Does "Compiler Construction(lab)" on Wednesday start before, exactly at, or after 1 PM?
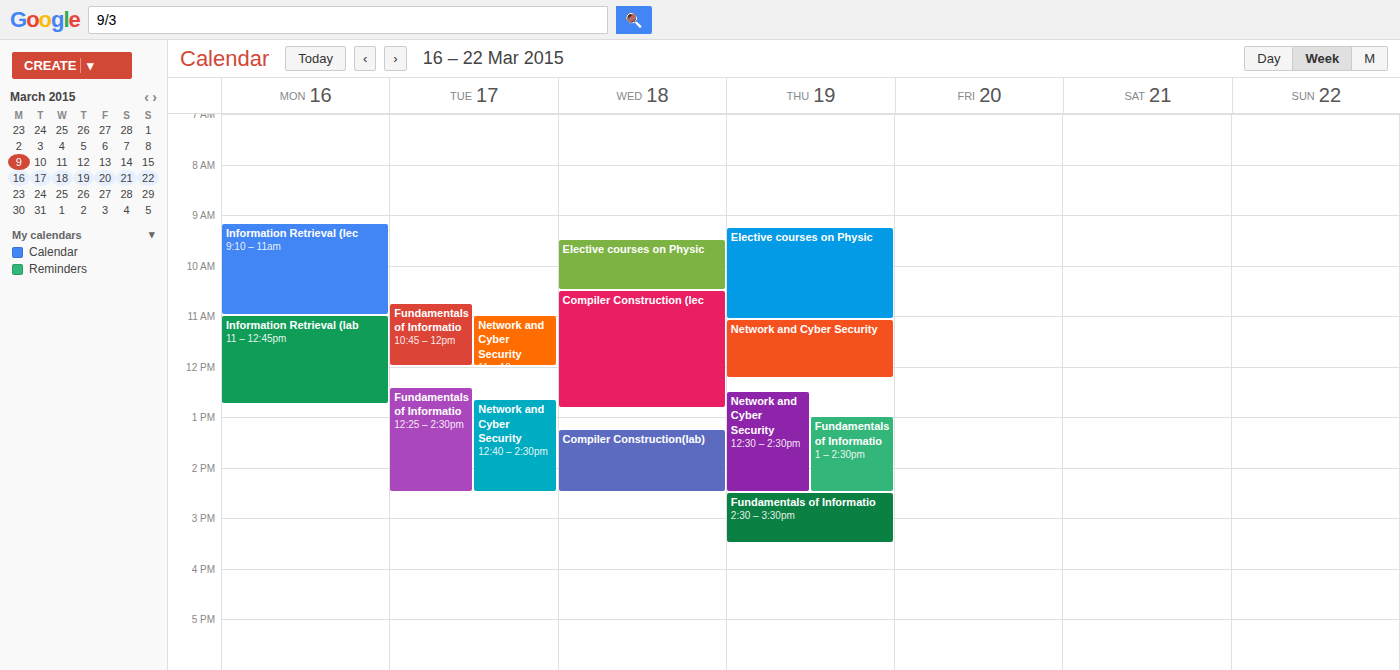
1:15 PM -- after 1 PM, 15 minutes below the 1 PM line.